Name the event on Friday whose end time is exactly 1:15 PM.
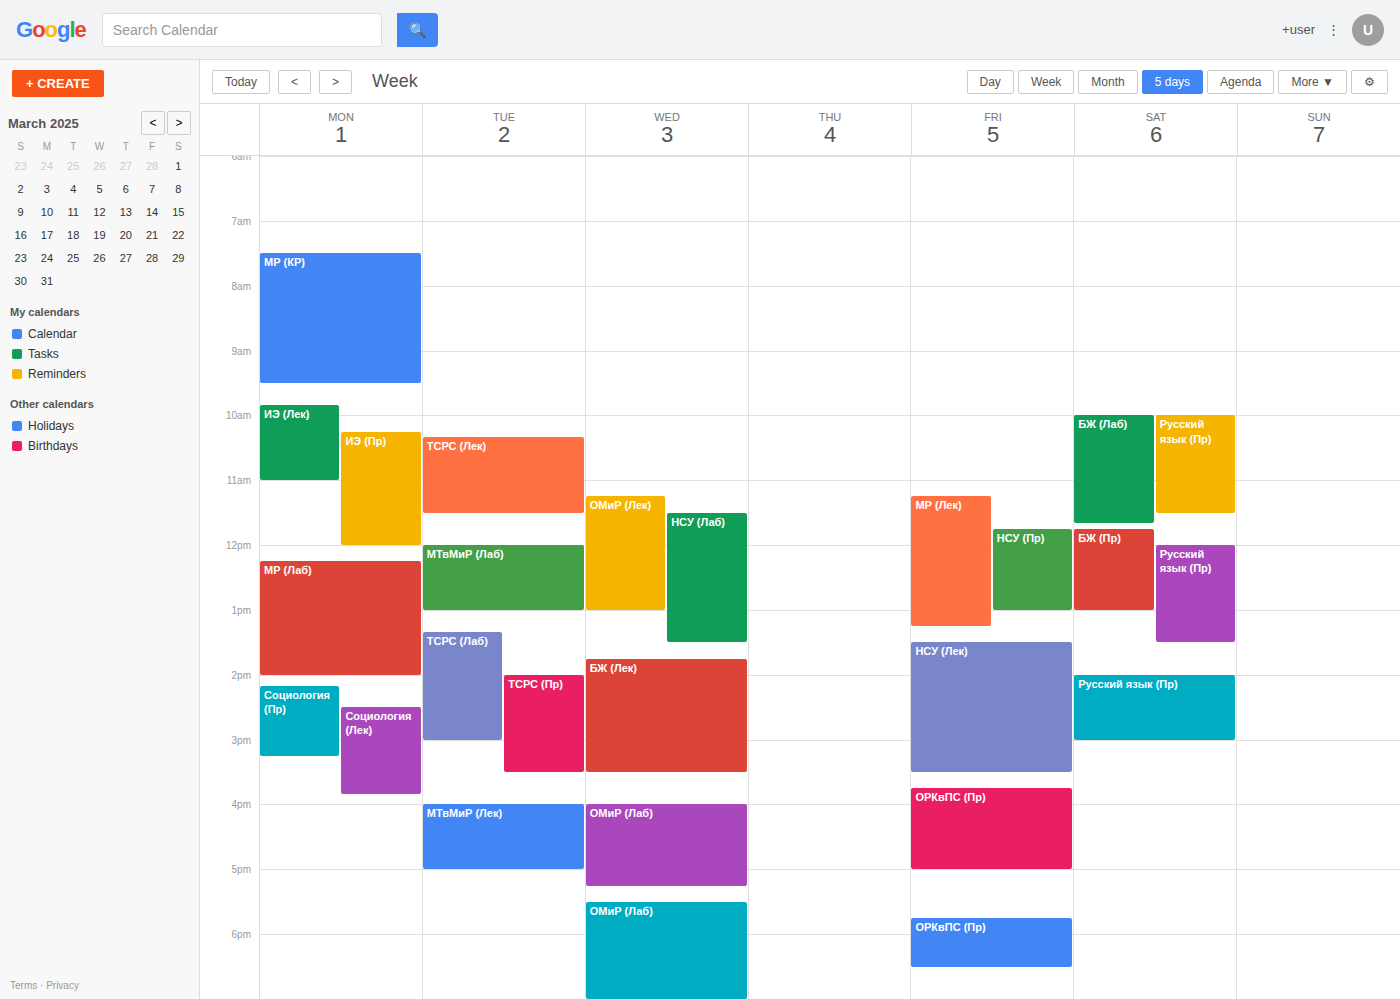
"МР (Лек)"